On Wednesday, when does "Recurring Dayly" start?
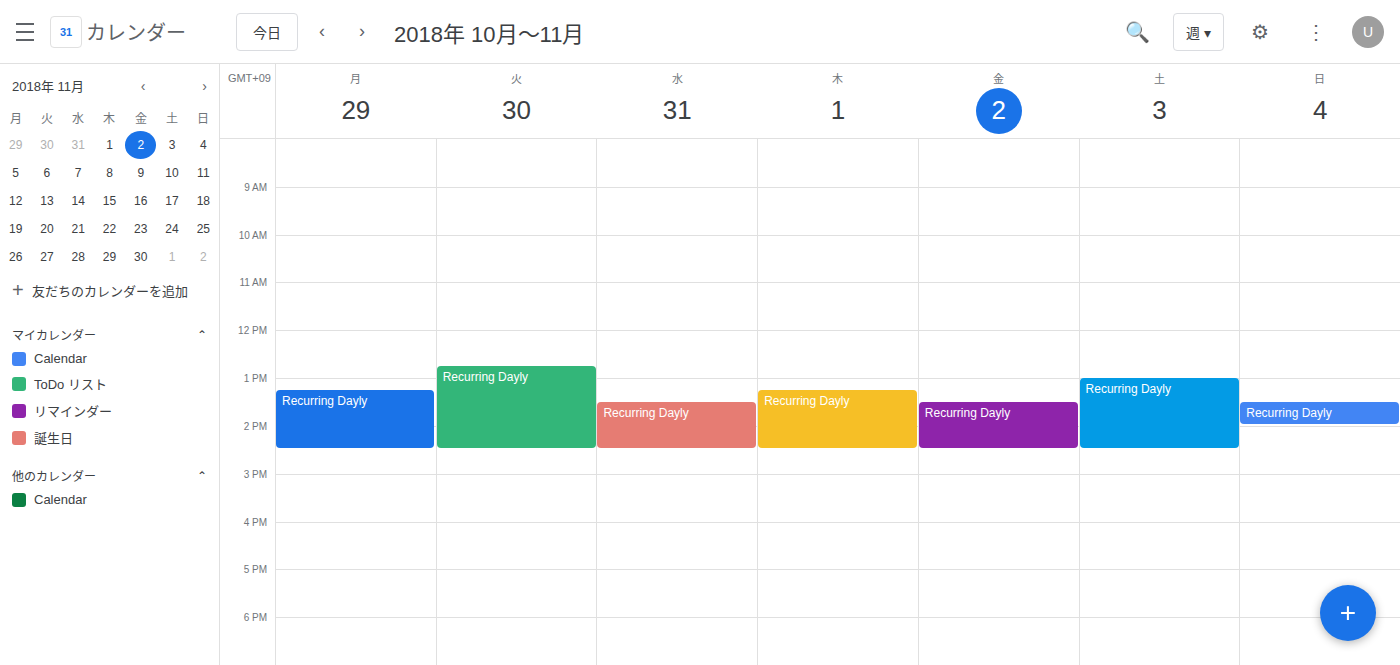
1:30 PM